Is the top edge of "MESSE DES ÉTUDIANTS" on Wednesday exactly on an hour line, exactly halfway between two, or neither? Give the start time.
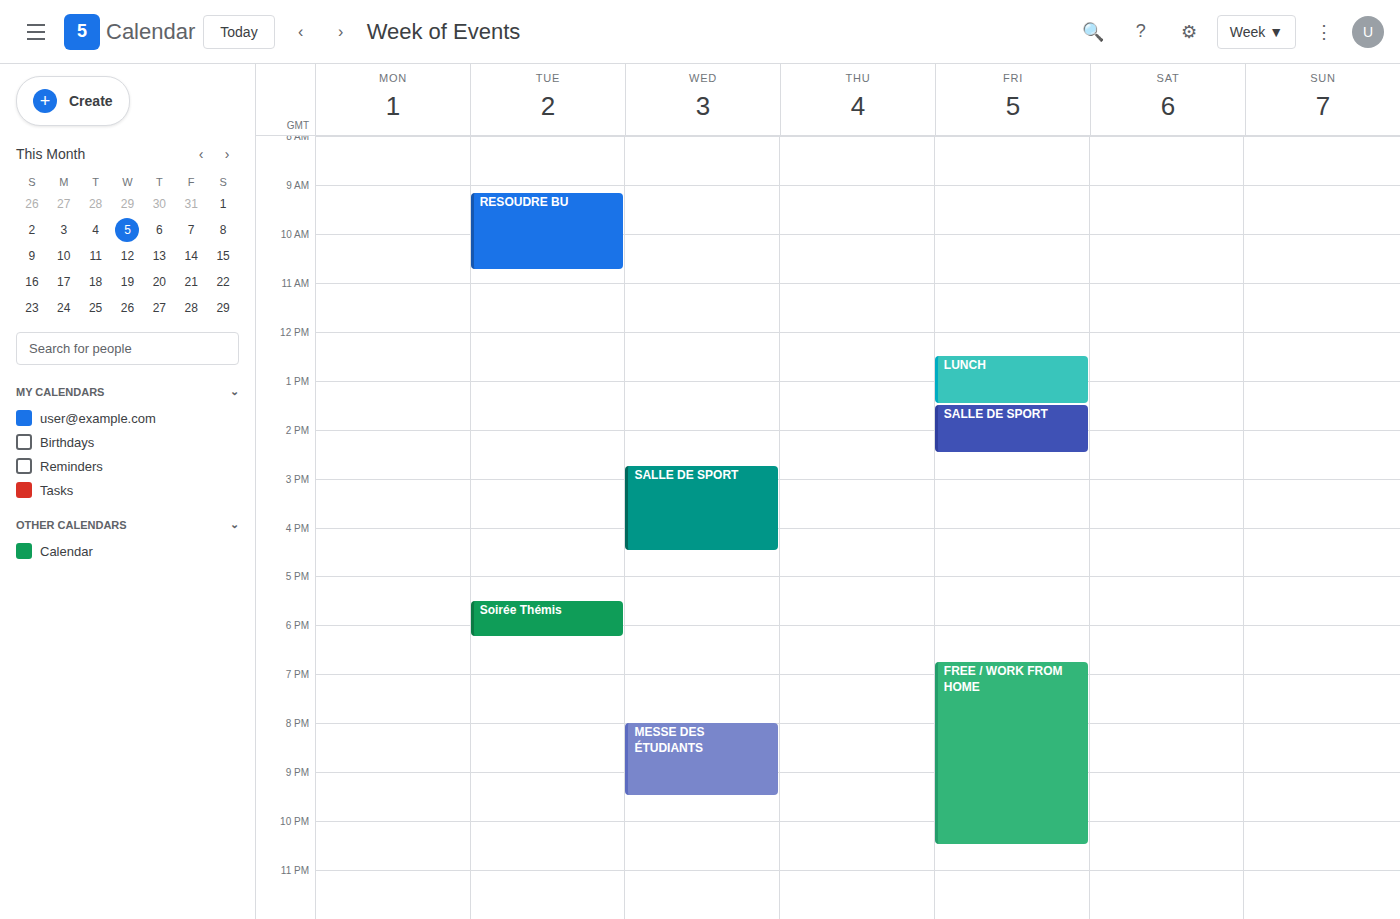
20:00 -- exactly on the 20:00 line.